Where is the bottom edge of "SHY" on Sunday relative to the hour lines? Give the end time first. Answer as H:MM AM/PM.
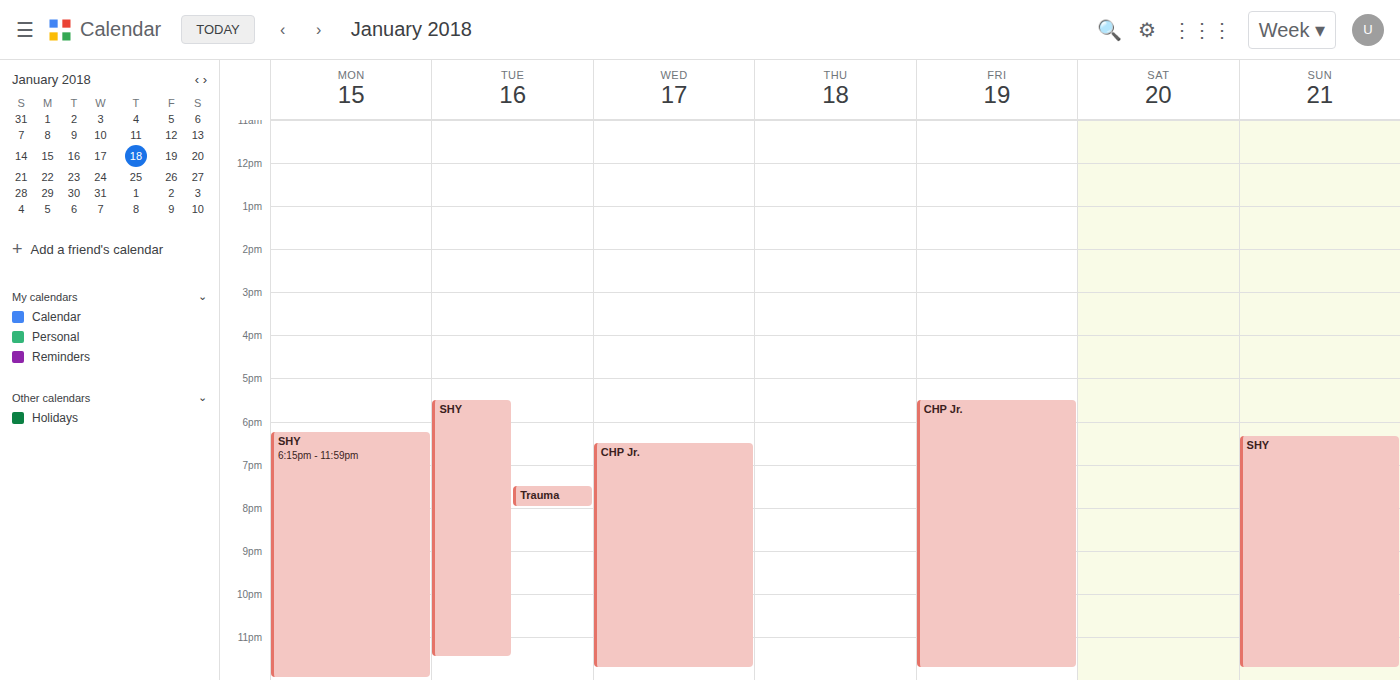
11:45 PM -- neither: three quarters of the way from the 11 PM line to the 12 AM line.